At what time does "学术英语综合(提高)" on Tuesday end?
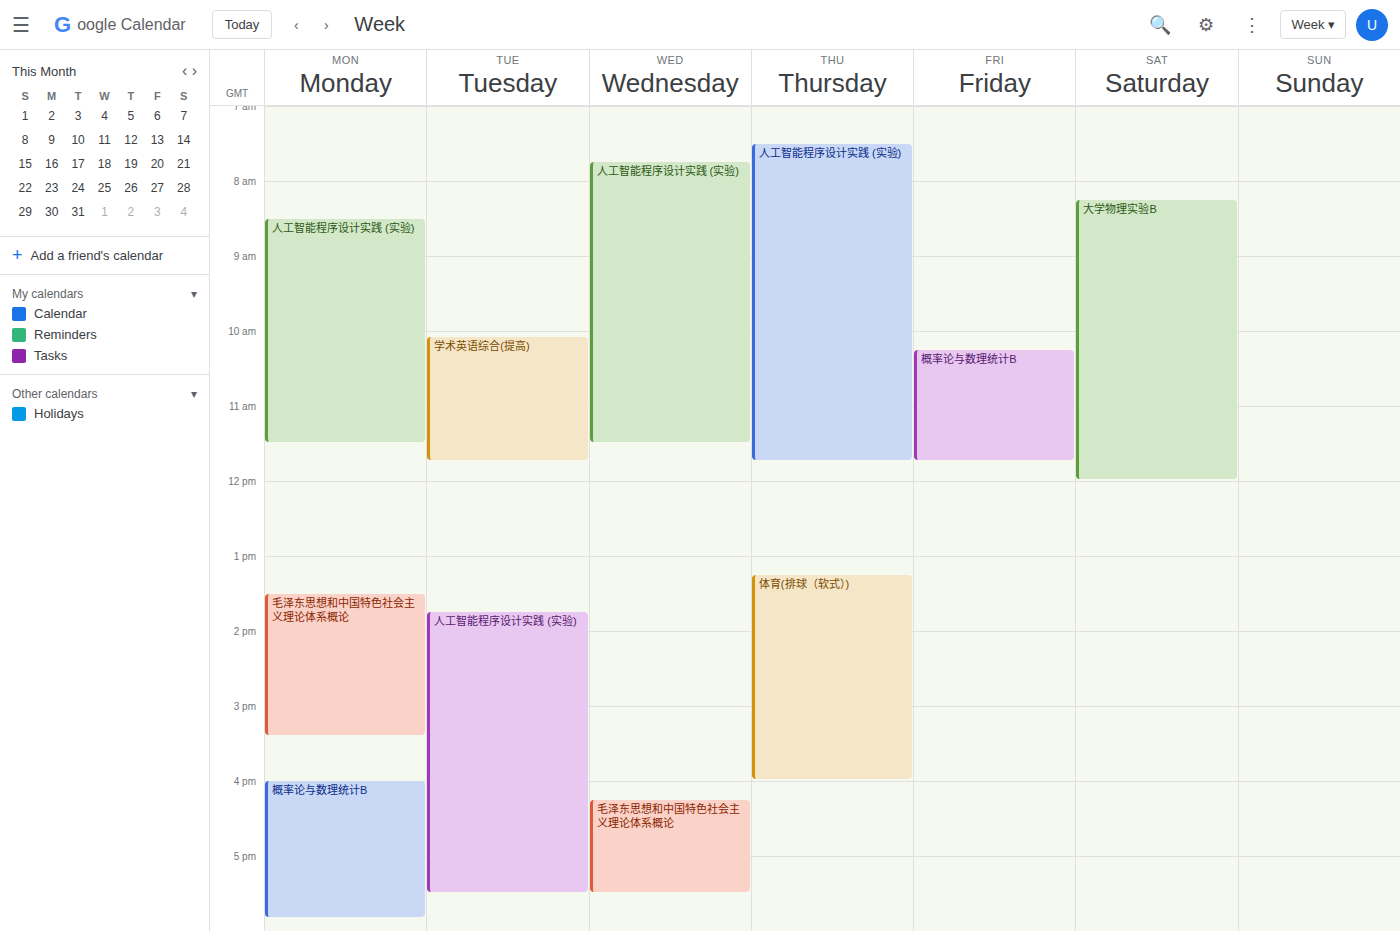
11:45 AM